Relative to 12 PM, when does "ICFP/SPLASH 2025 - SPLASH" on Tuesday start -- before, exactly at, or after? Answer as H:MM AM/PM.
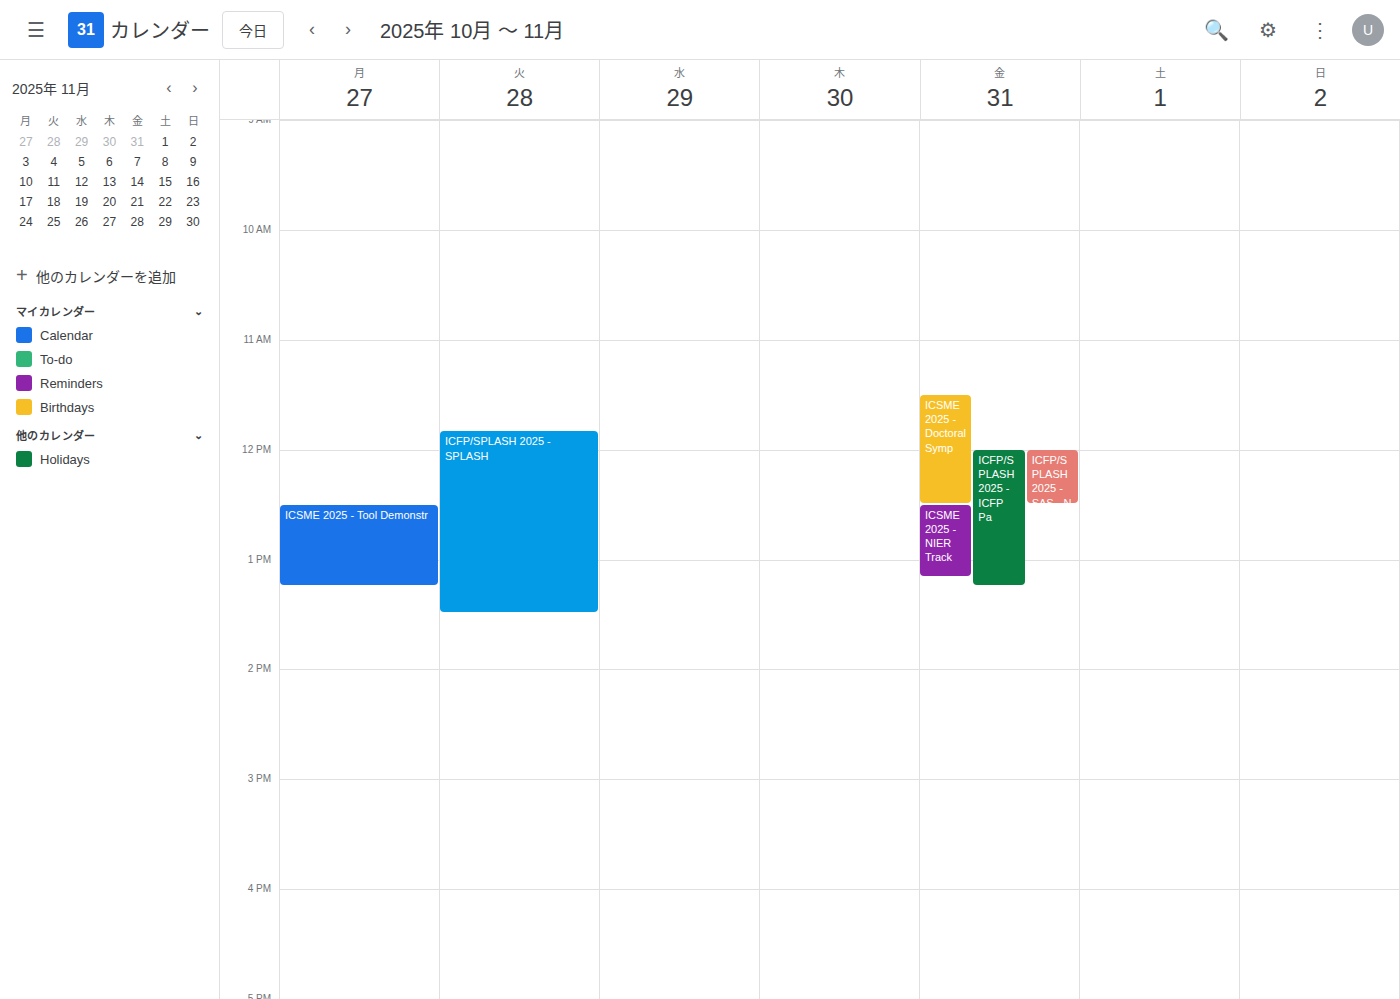
11:50 AM -- before 12 PM, 10 minutes above the 12 PM line.